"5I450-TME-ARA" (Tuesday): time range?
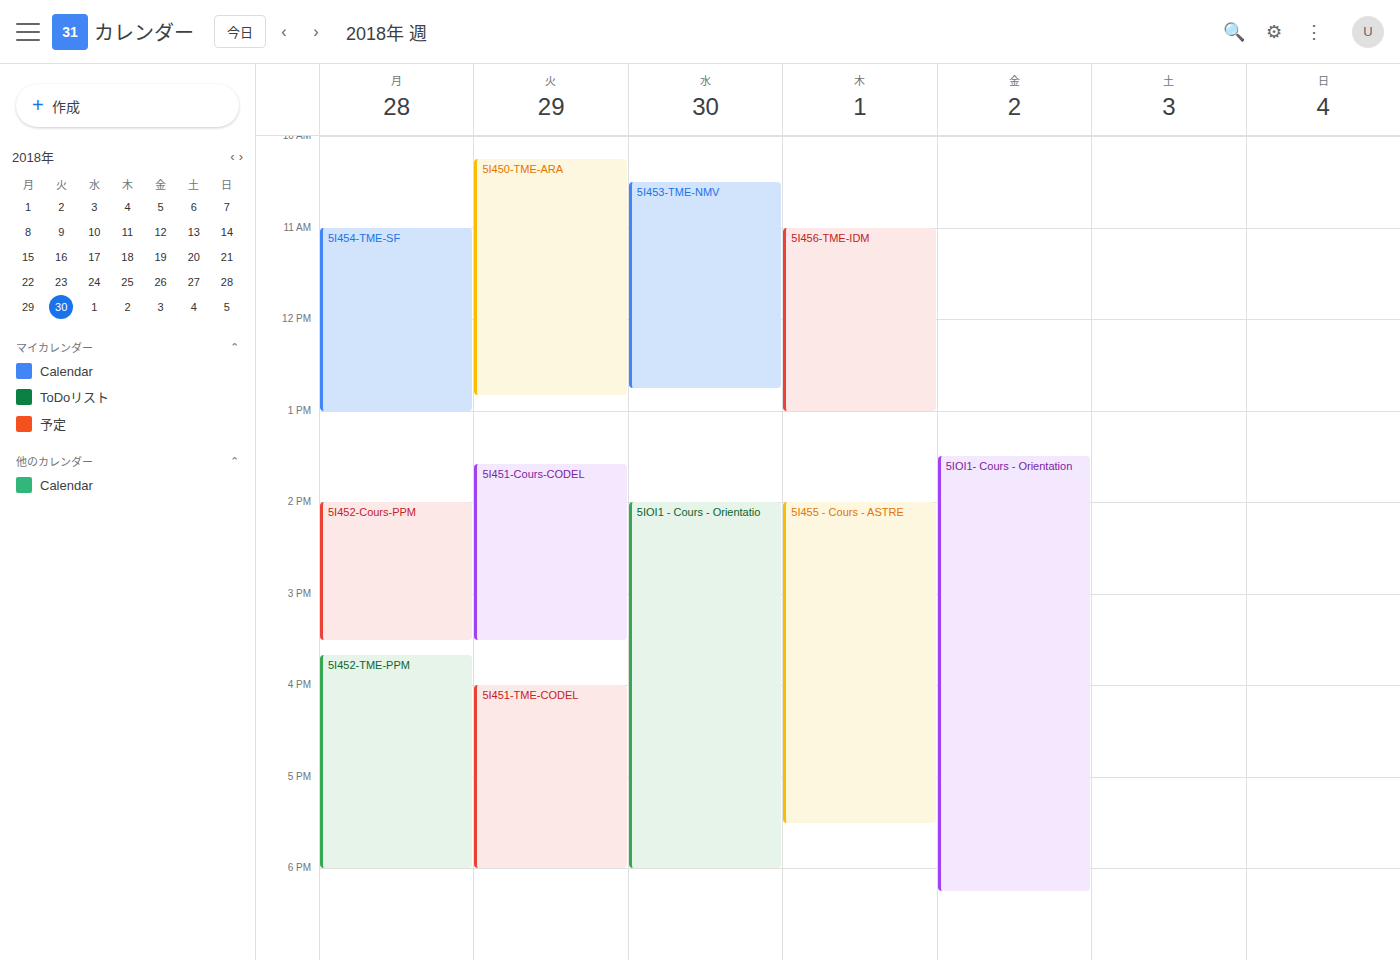
10:15 AM to 12:50 PM